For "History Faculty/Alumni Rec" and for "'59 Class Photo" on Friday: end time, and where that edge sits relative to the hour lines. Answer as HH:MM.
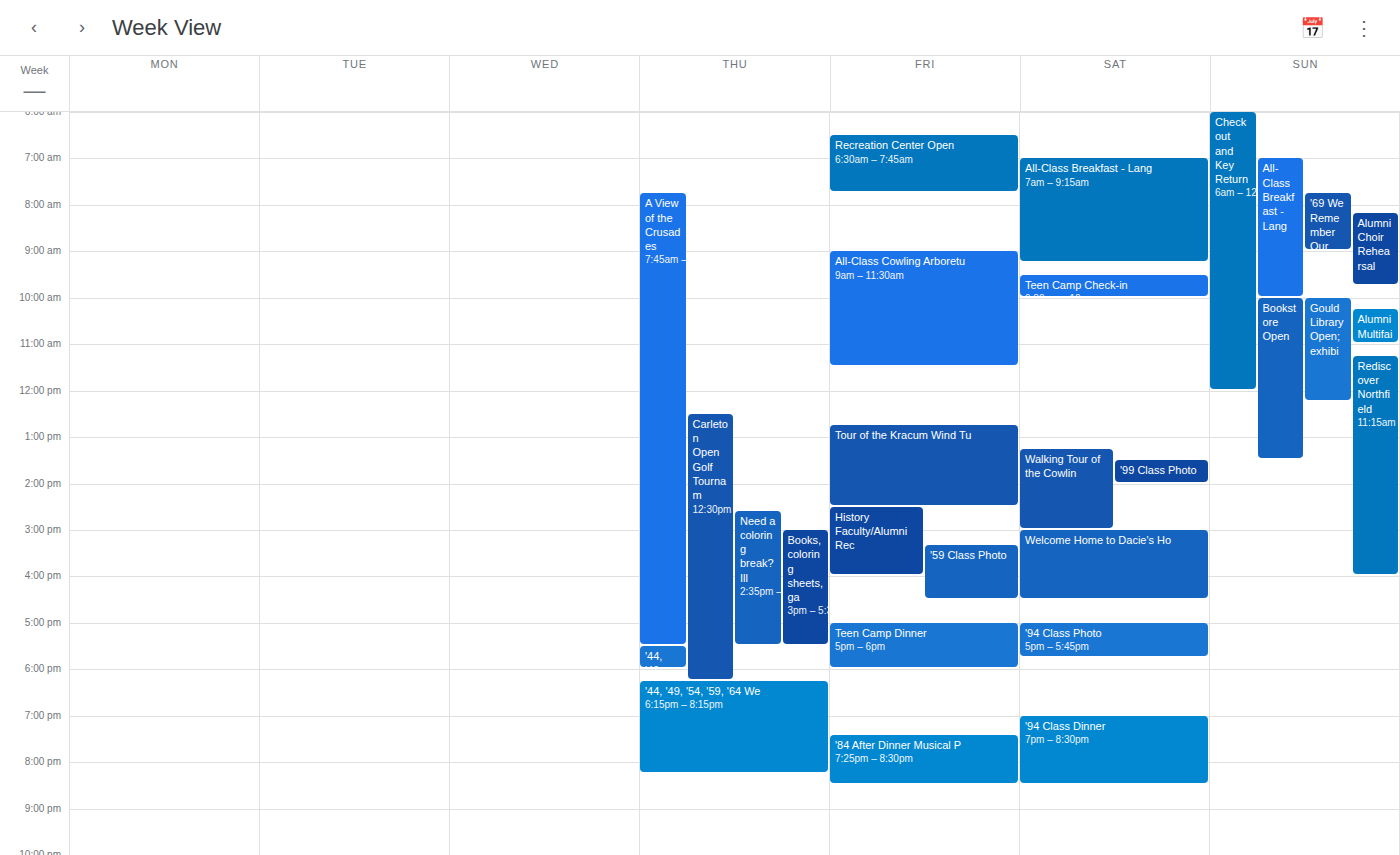
"History Faculty/Alumni Rec": 16:00, exactly on the 16:00 line. "'59 Class Photo": 16:30, halfway between the 16:00 and 17:00 lines.